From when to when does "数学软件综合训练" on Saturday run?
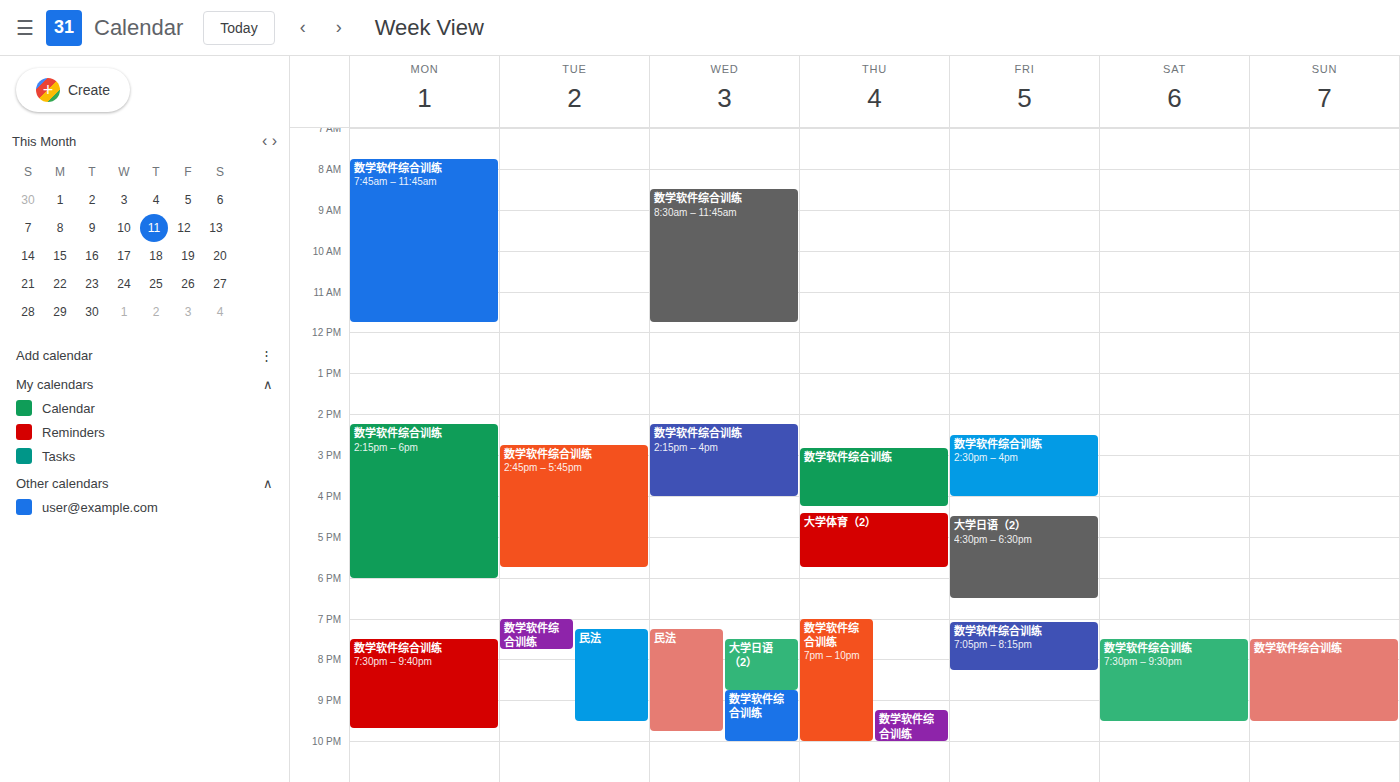
7:30 PM to 9:30 PM